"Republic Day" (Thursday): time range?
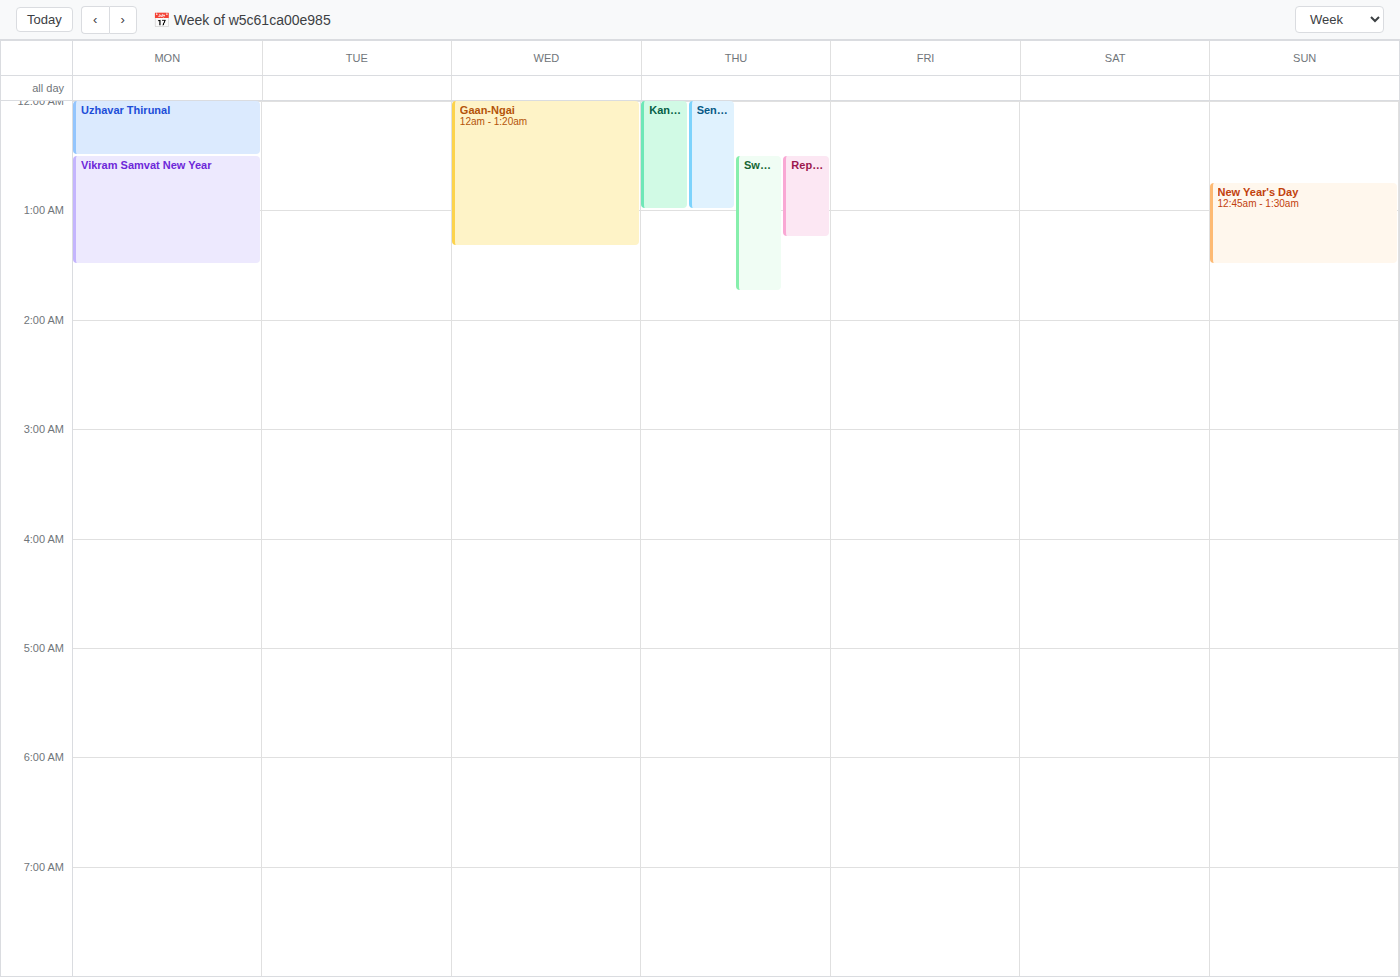
12:30 AM to 1:15 AM